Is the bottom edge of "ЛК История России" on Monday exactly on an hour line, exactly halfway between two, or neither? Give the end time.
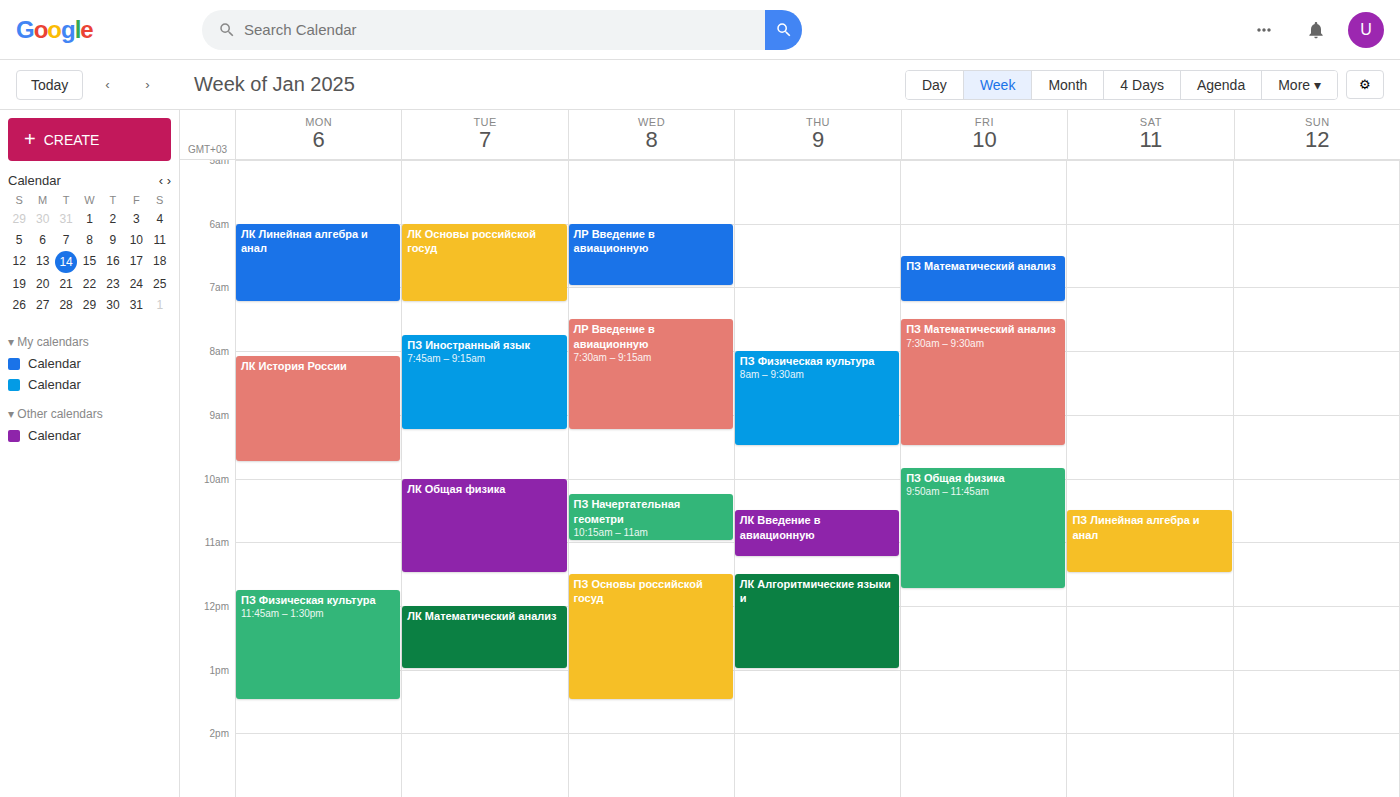
9:45 AM -- neither: three quarters of the way from the 9 AM line to the 10 AM line.